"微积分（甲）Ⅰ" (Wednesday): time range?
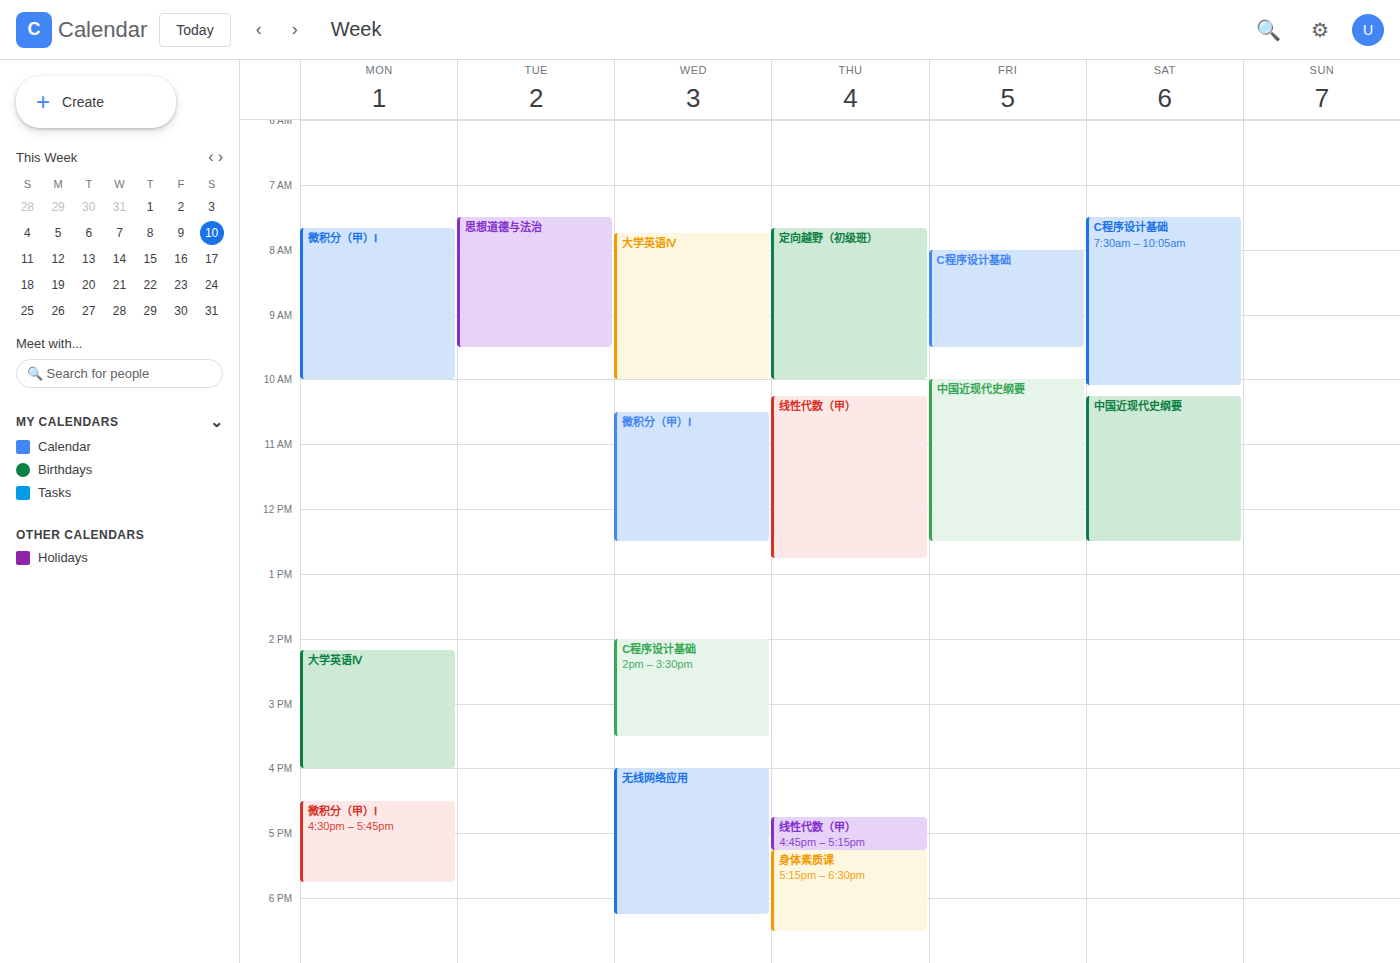
10:30 AM to 12:30 PM